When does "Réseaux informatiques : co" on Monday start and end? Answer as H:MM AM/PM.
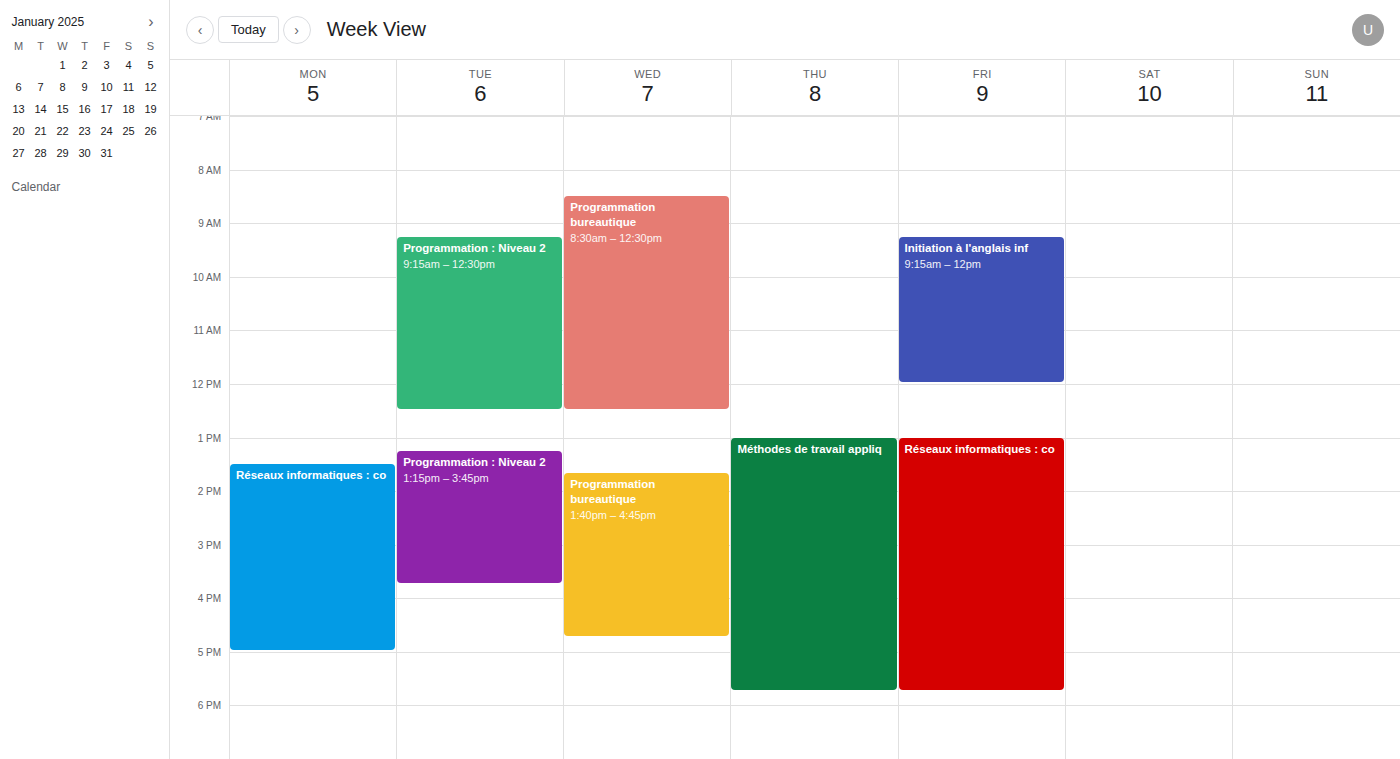
1:30 PM to 5:00 PM